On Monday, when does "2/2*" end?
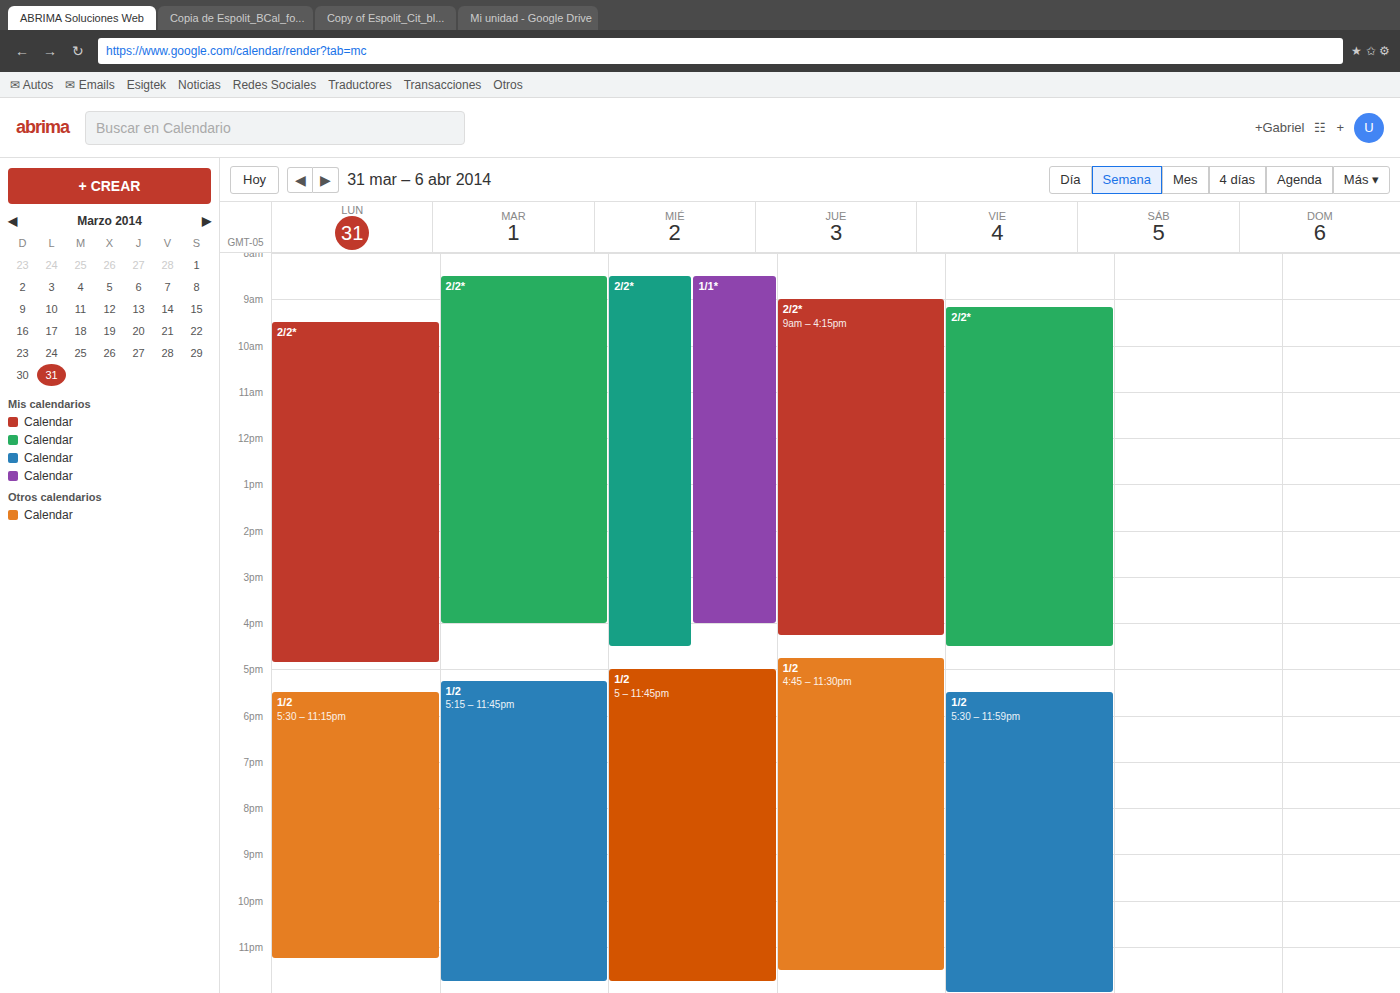
4:50 PM